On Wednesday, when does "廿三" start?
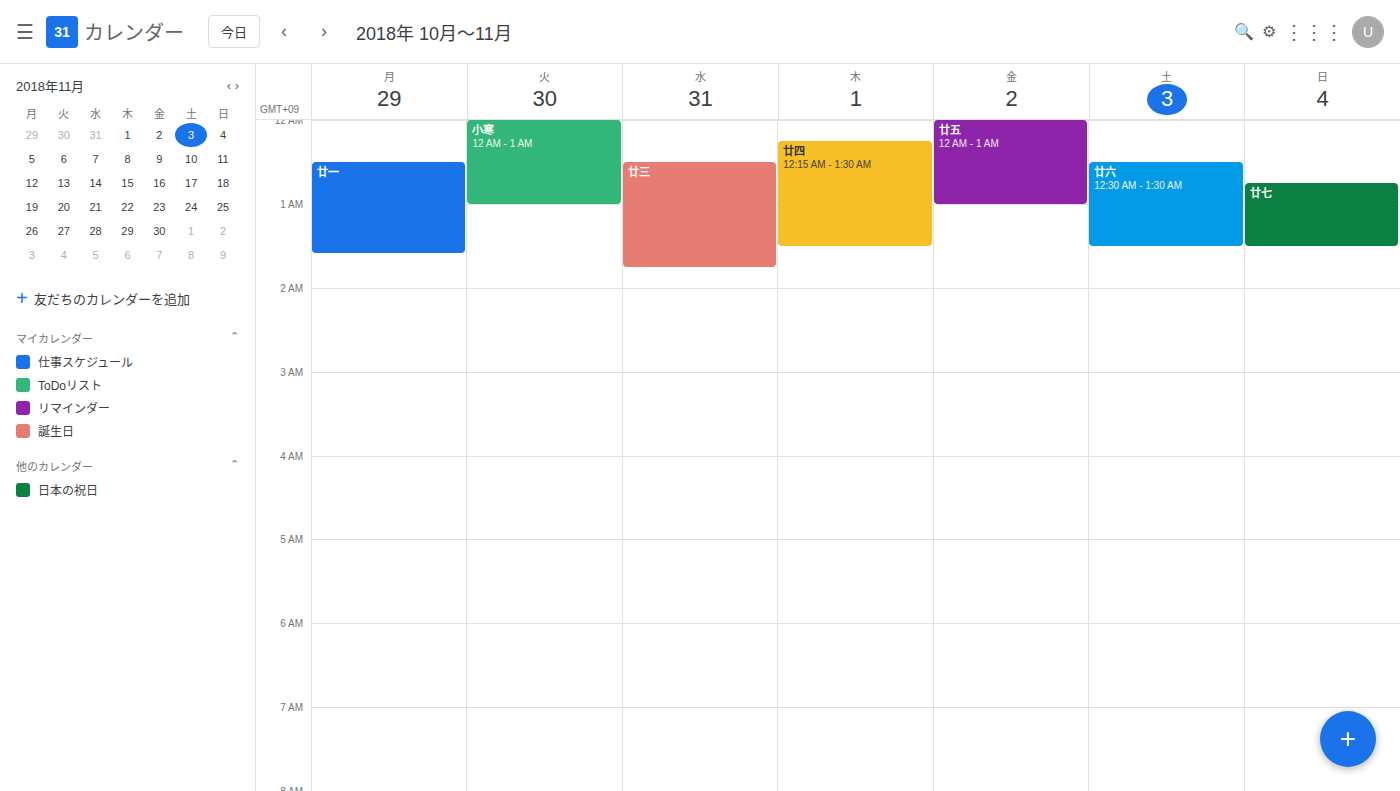
00:30